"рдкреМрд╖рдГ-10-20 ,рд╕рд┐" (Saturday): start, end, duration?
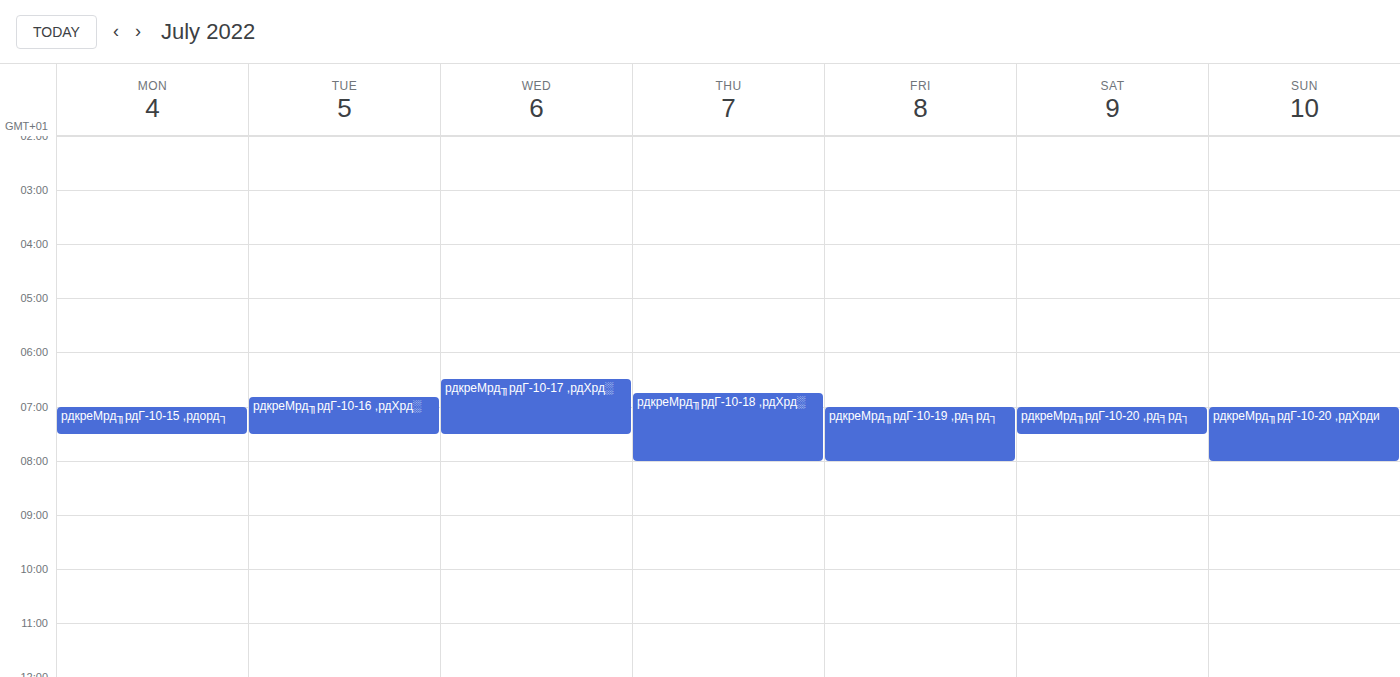
7:00 AM to 7:30 AM, 30 minutes